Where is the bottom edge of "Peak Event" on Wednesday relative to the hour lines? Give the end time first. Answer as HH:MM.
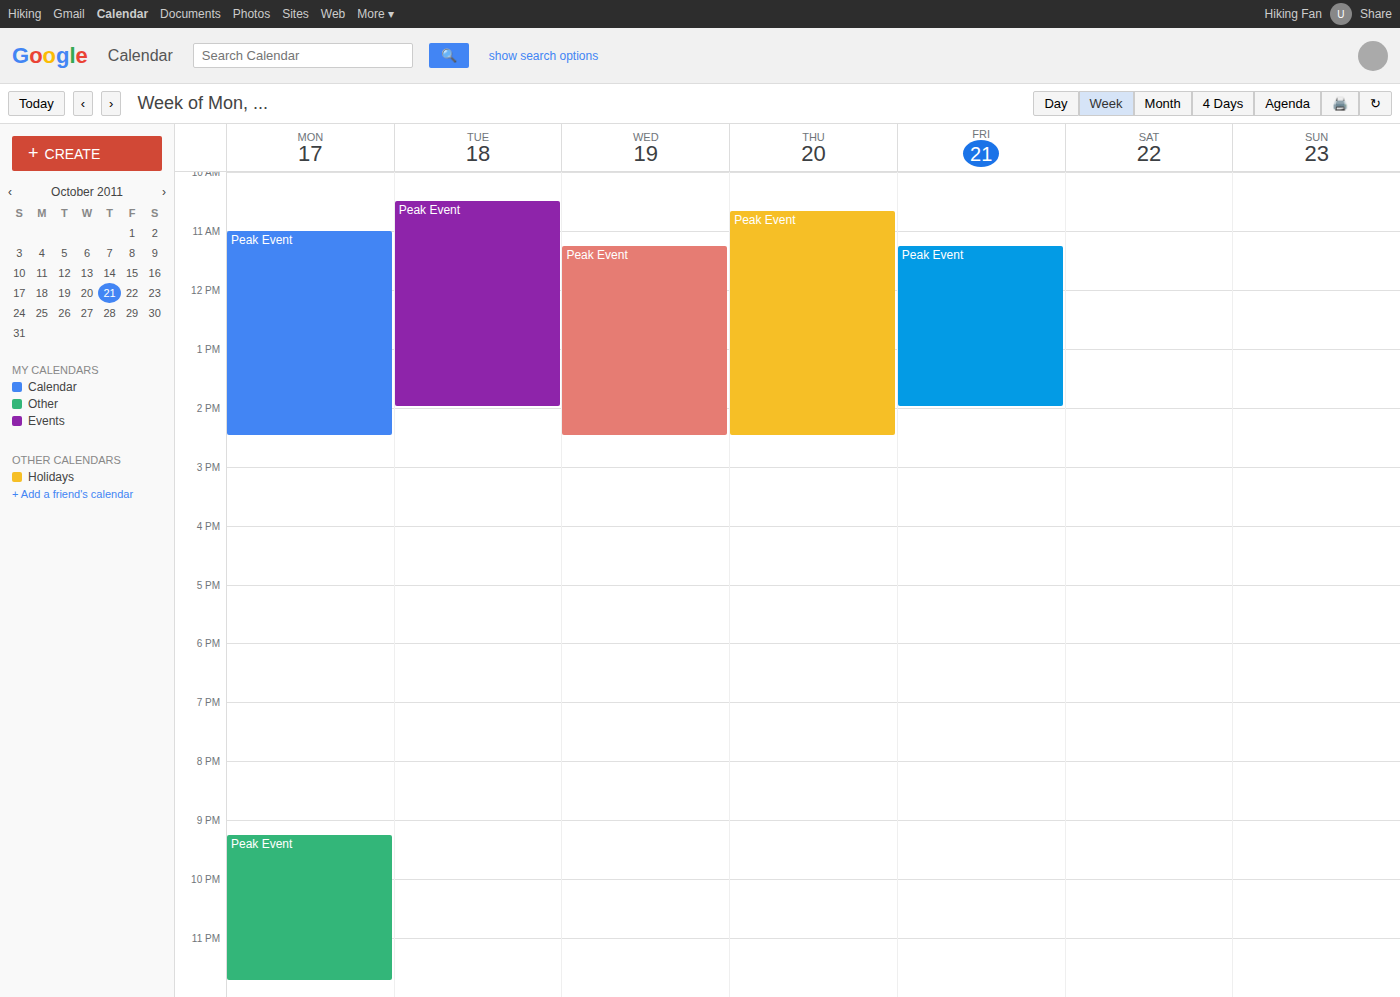
14:30 -- halfway between the 14:00 and 15:00 lines.